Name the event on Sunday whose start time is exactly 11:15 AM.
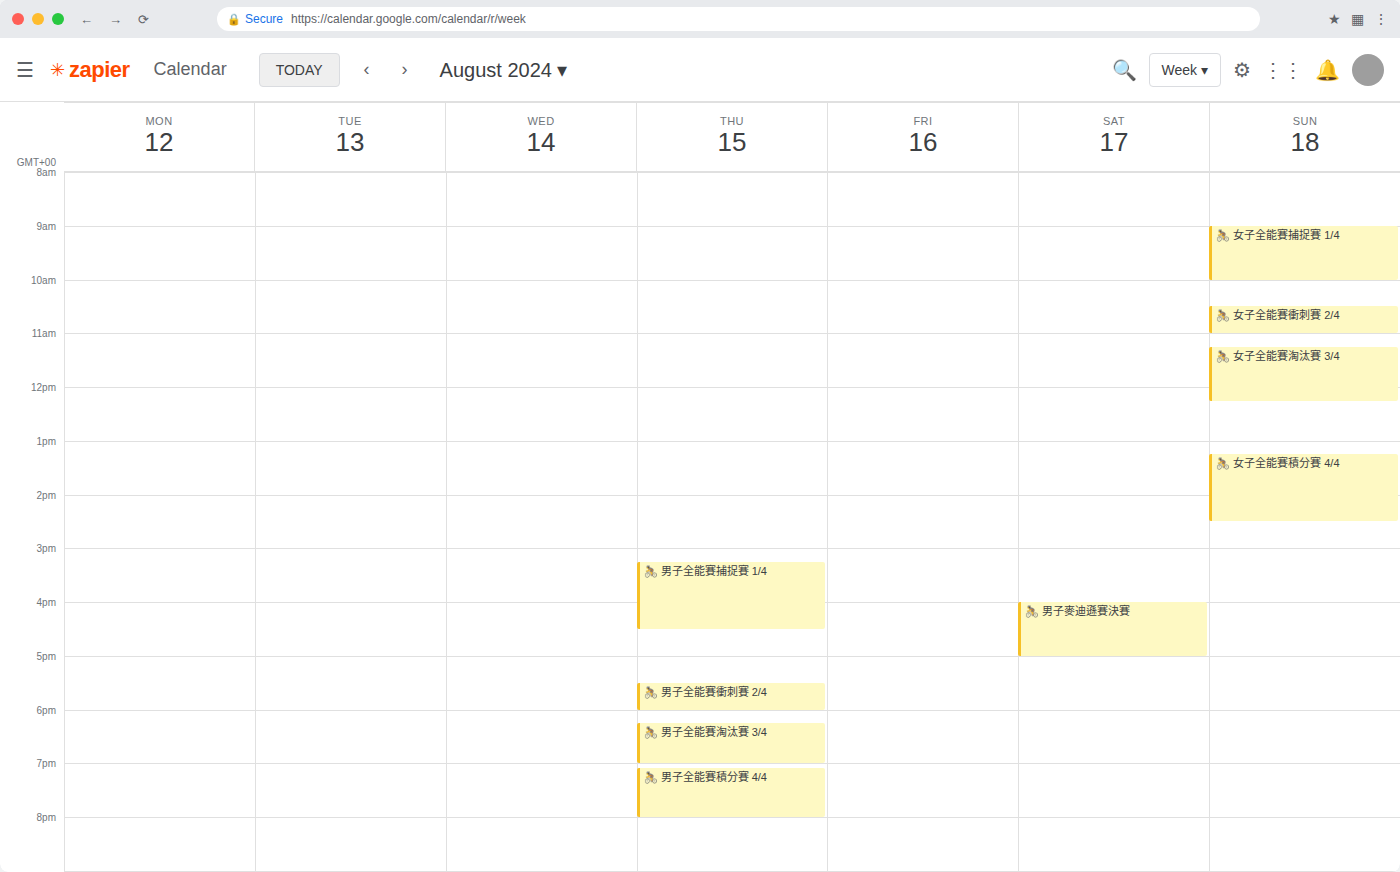
"🚴 女子全能賽淘汰賽 3/4"